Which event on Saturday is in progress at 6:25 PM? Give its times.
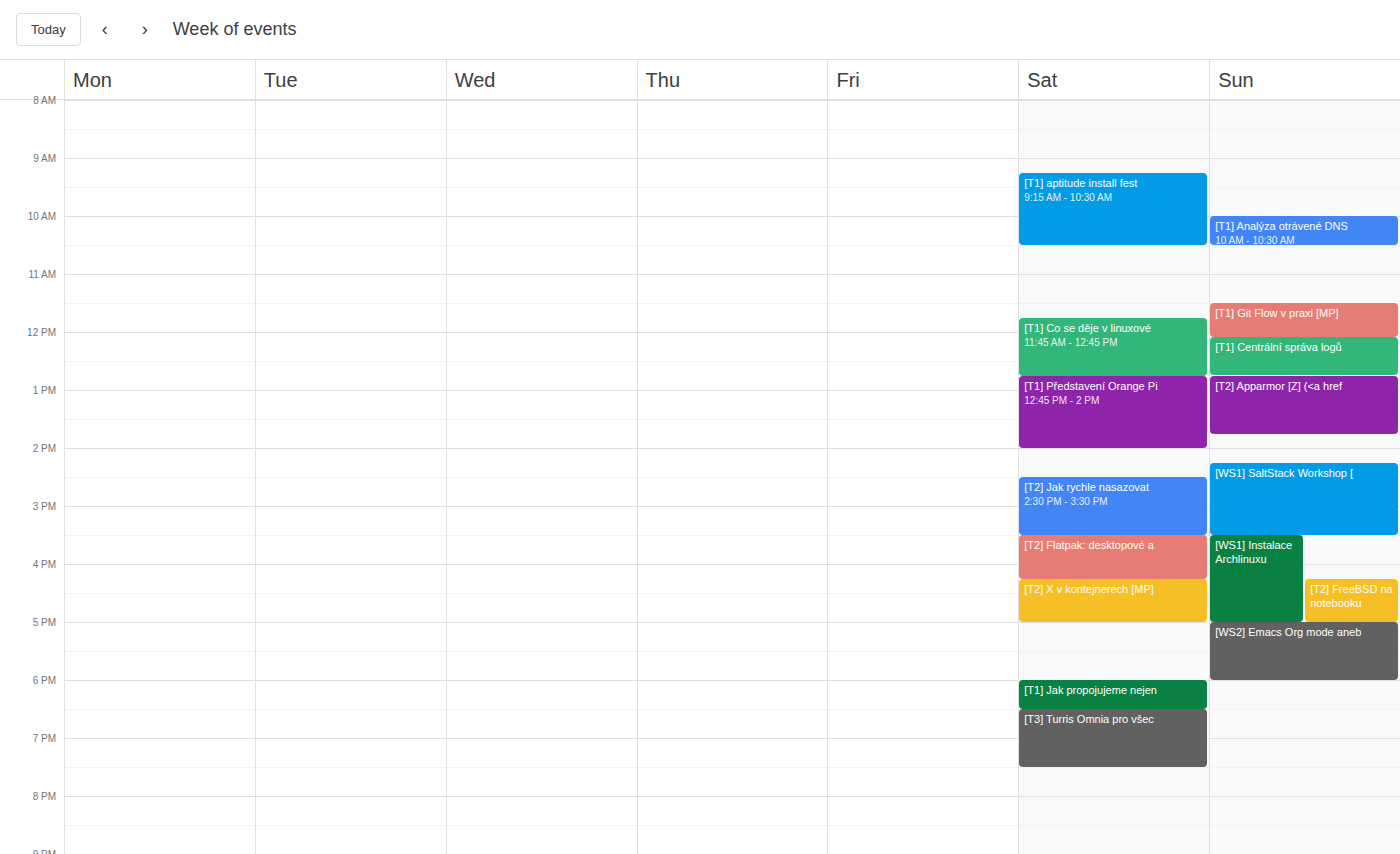
"[T1] Jak propojujeme nejen", 6:00 PM to 6:30 PM